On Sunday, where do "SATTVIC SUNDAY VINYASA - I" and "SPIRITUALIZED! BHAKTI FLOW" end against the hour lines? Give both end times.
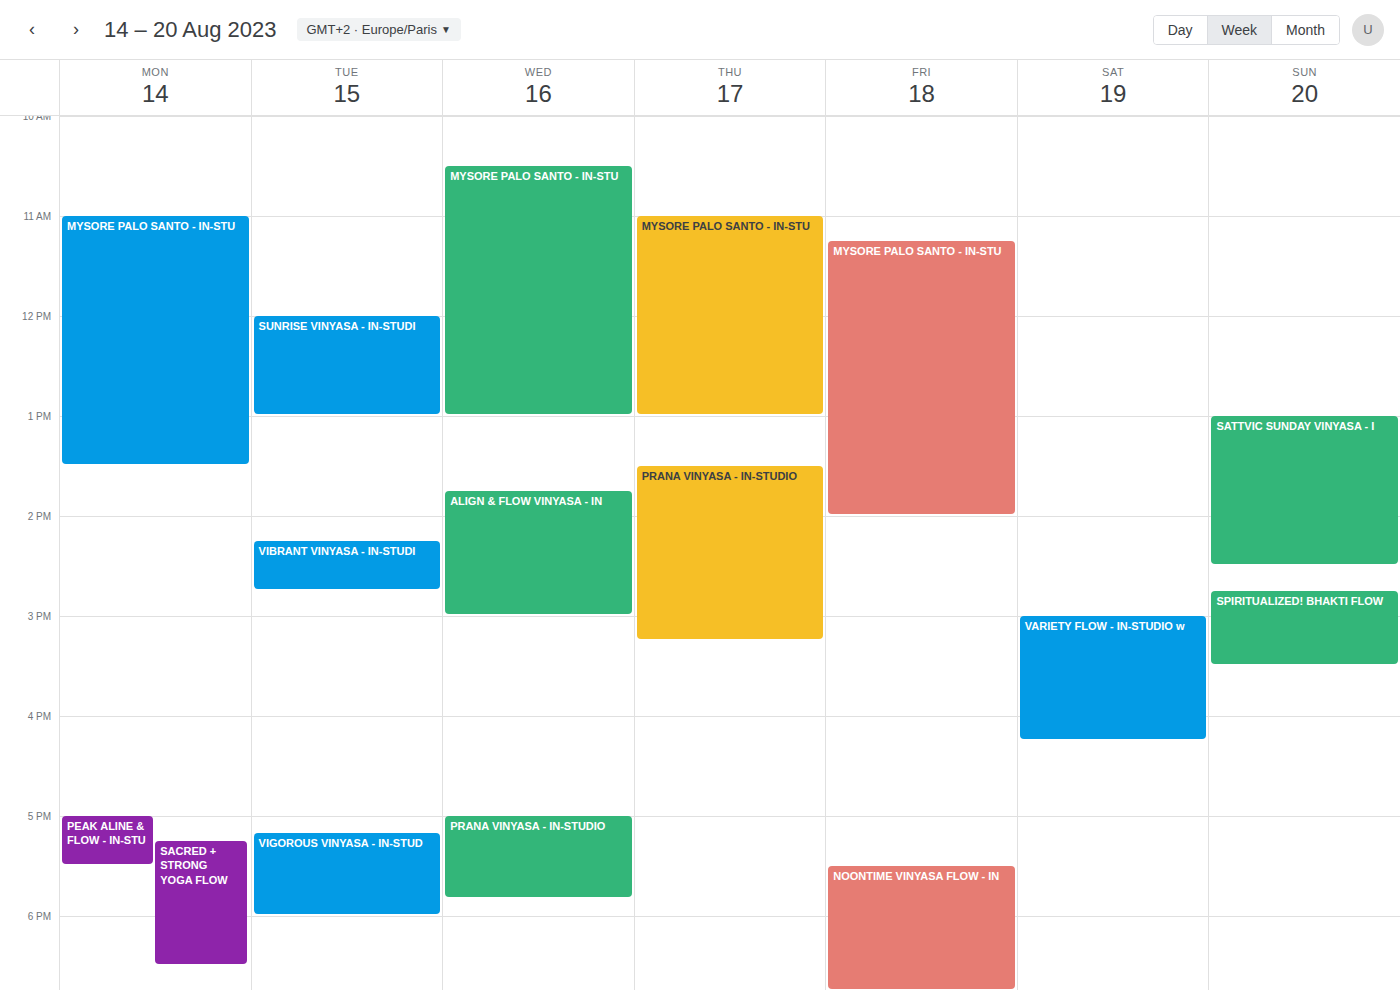
"SATTVIC SUNDAY VINYASA - I": 2:30 PM, halfway between the 2 PM and 3 PM lines. "SPIRITUALIZED! BHAKTI FLOW": 3:30 PM, halfway between the 3 PM and 4 PM lines.